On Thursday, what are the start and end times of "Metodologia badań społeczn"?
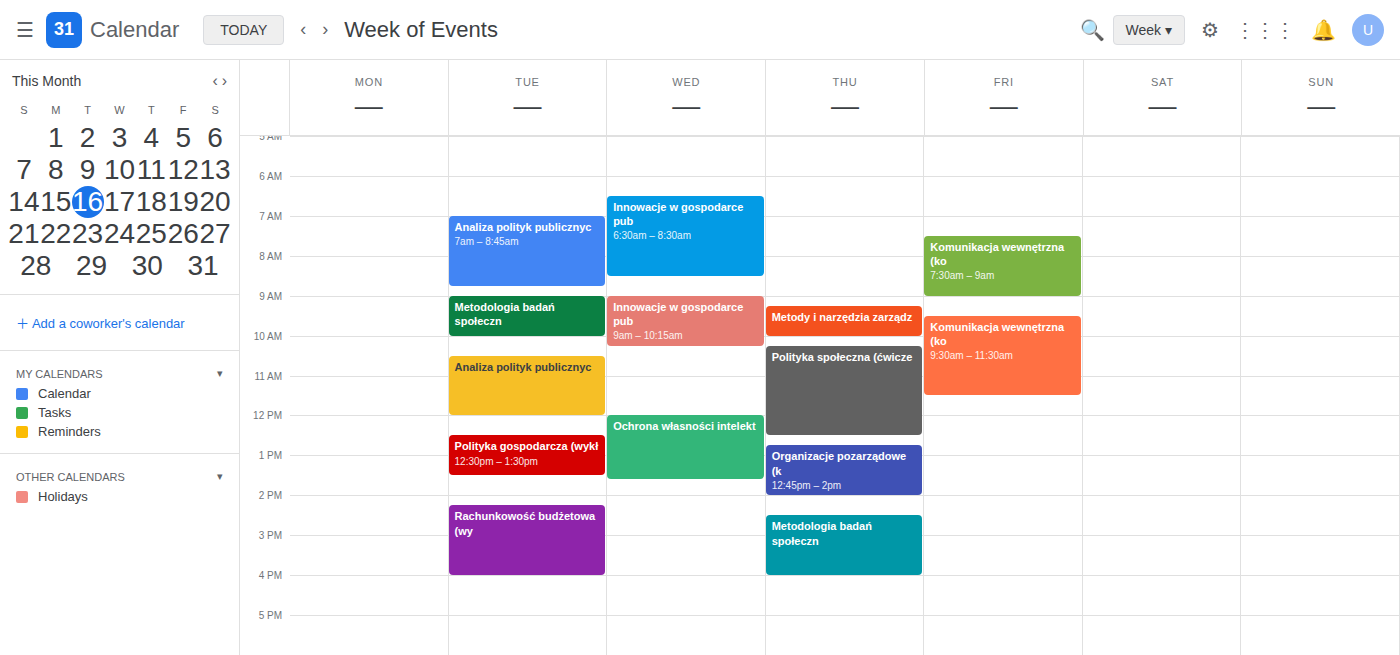
14:30 to 16:00